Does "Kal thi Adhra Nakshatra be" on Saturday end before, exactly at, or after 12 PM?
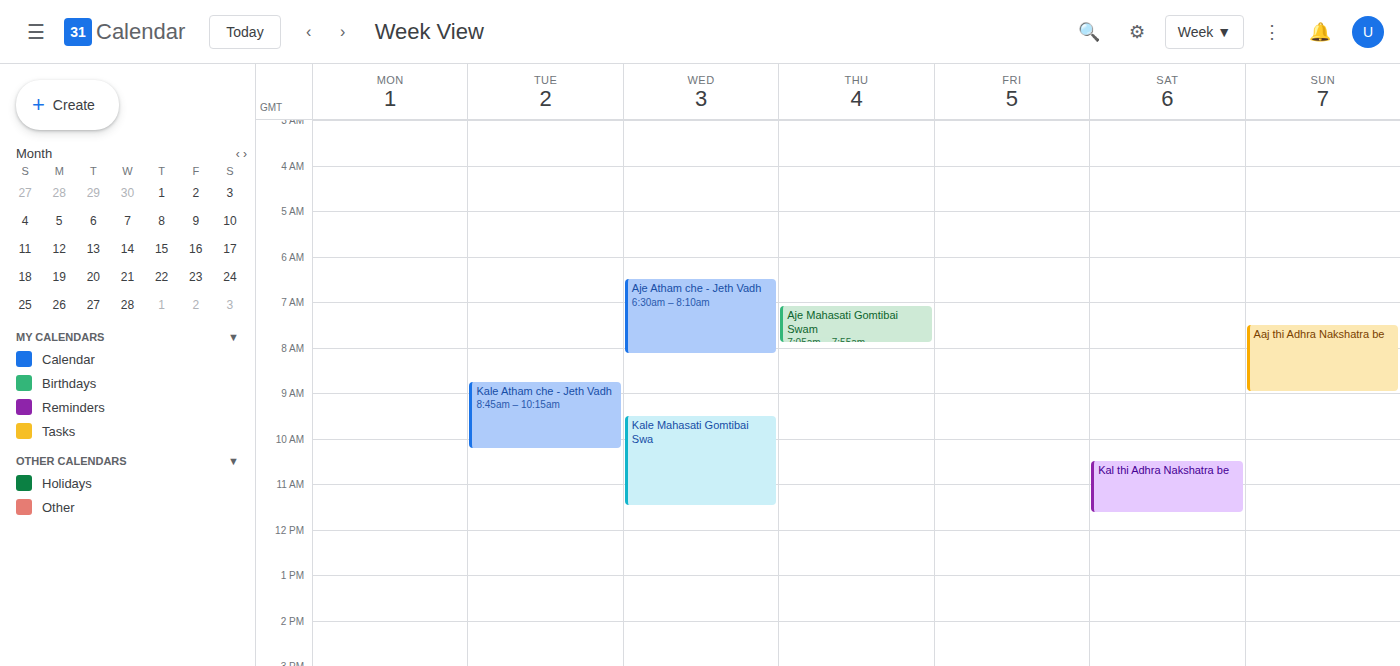
11:40 AM -- before 12 PM, 20 minutes above the 12 PM line.